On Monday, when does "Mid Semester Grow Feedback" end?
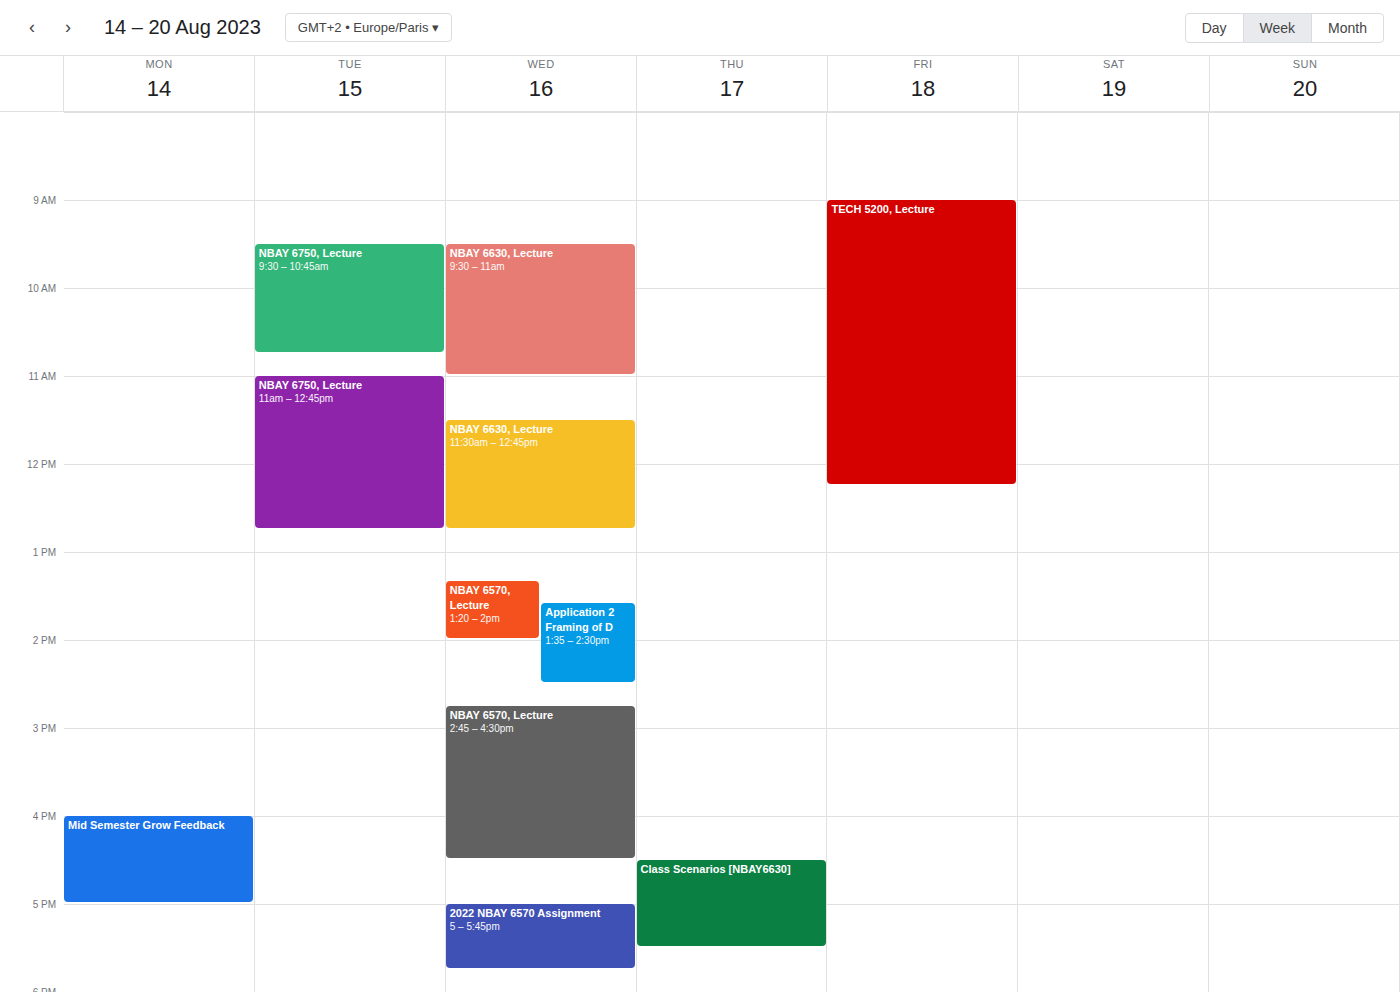
5:00 PM